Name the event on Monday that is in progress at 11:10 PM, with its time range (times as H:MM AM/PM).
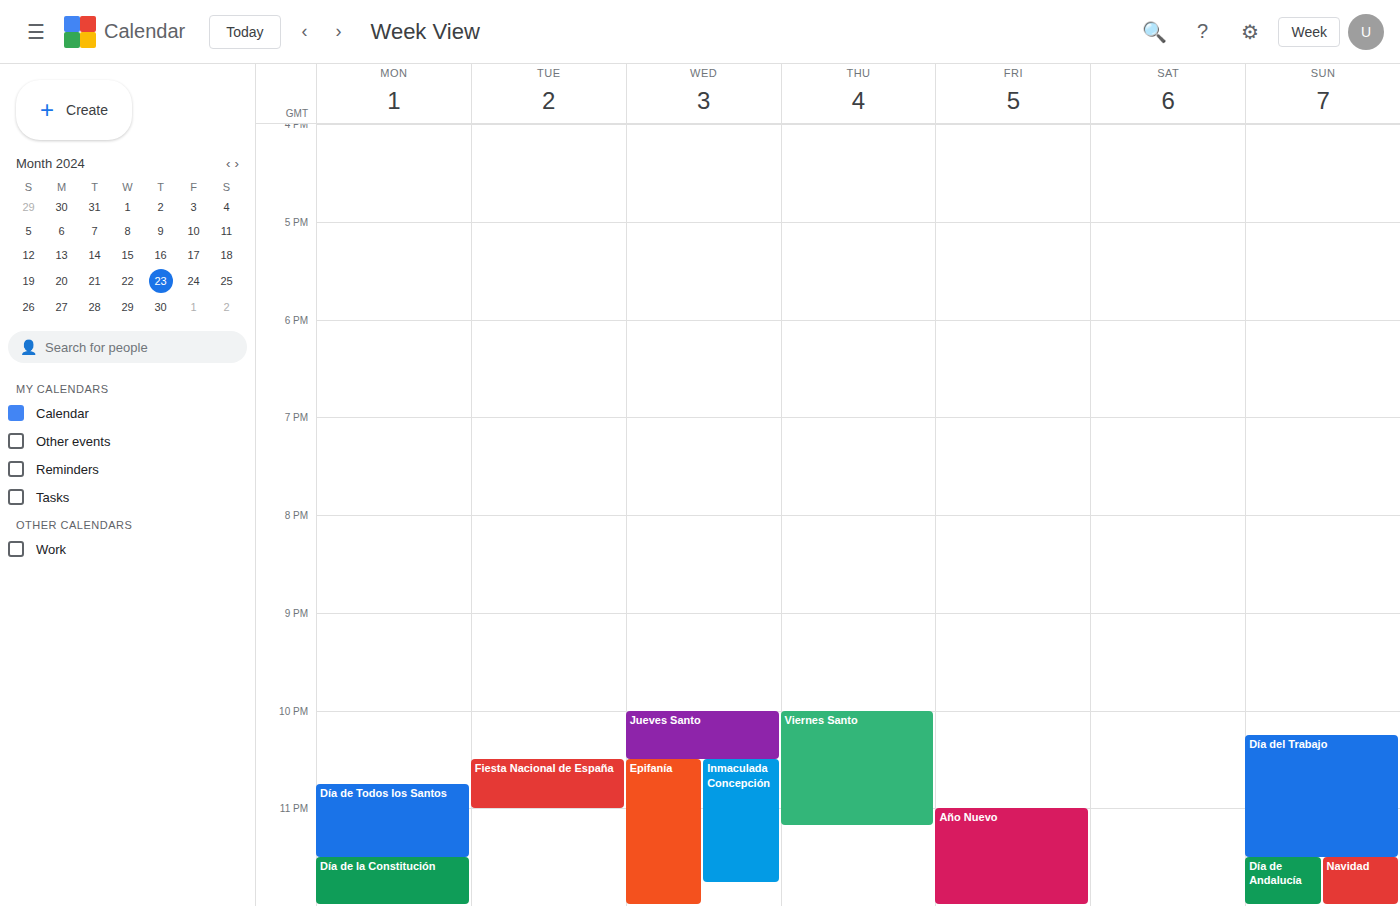
"Día de Todos los Santos", 10:45 PM to 11:30 PM